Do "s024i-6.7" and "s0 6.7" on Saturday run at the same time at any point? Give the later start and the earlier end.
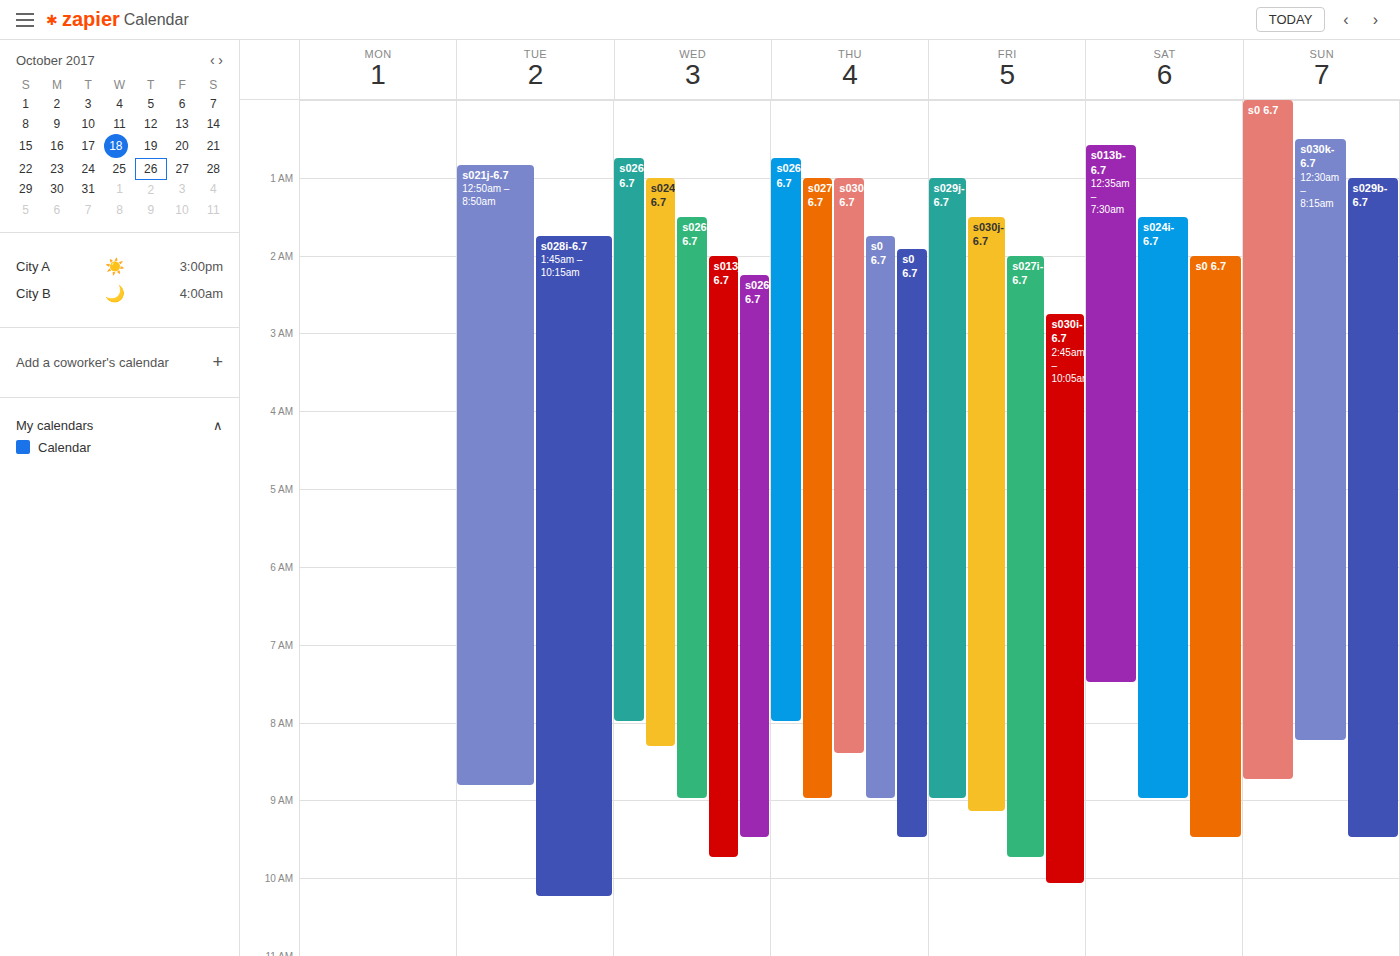
"s0 6.7" starts at 2:00 AM, before "s024i-6.7" ends at 9:00 AM -- they overlap.